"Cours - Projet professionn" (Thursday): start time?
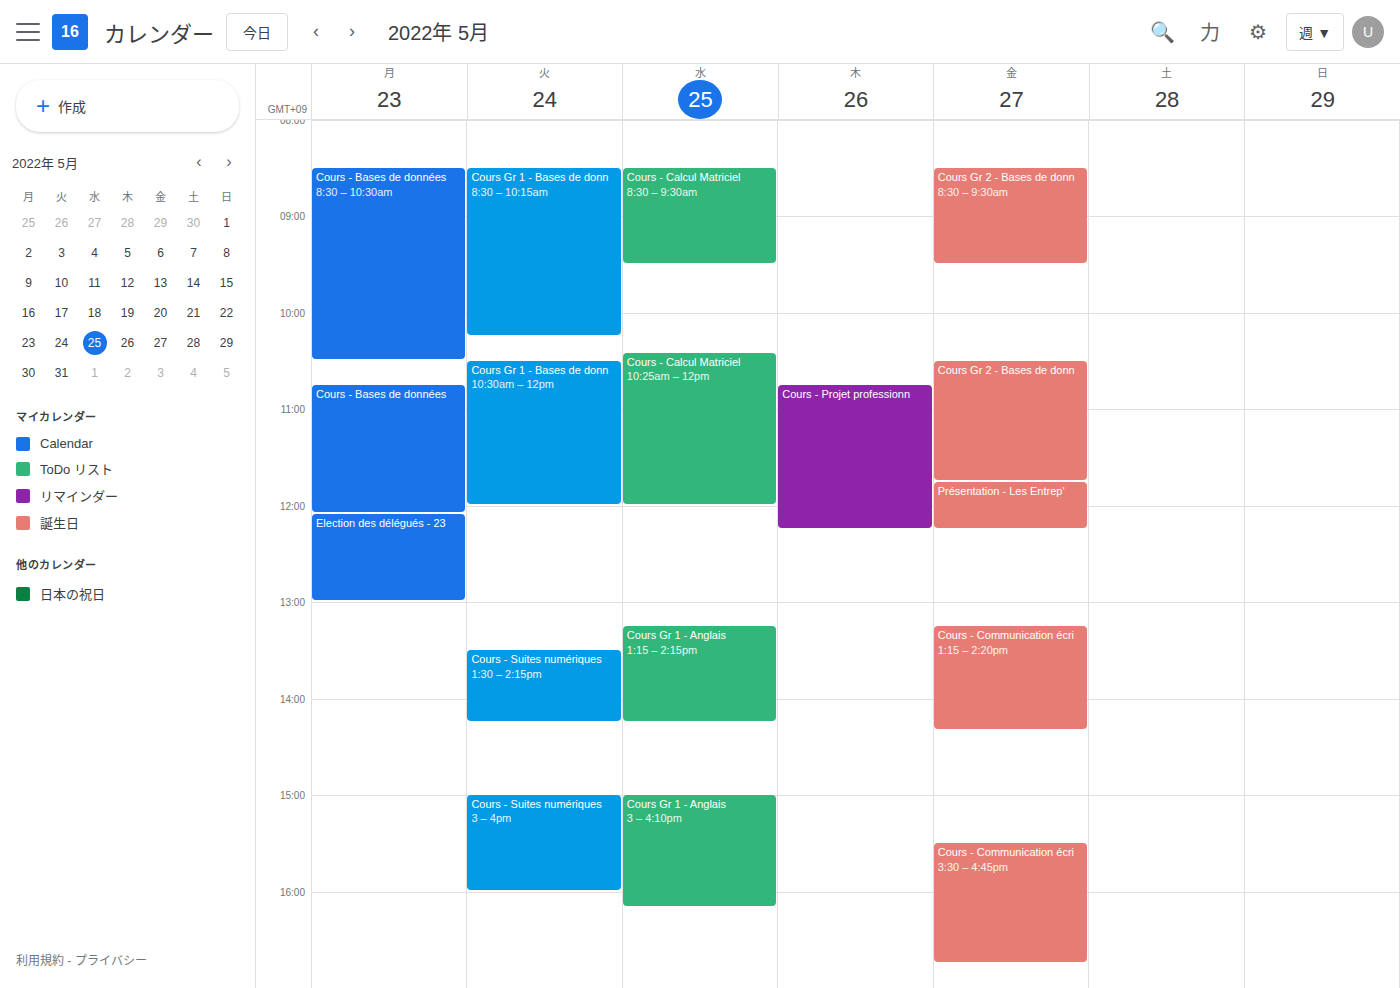
10:45 AM